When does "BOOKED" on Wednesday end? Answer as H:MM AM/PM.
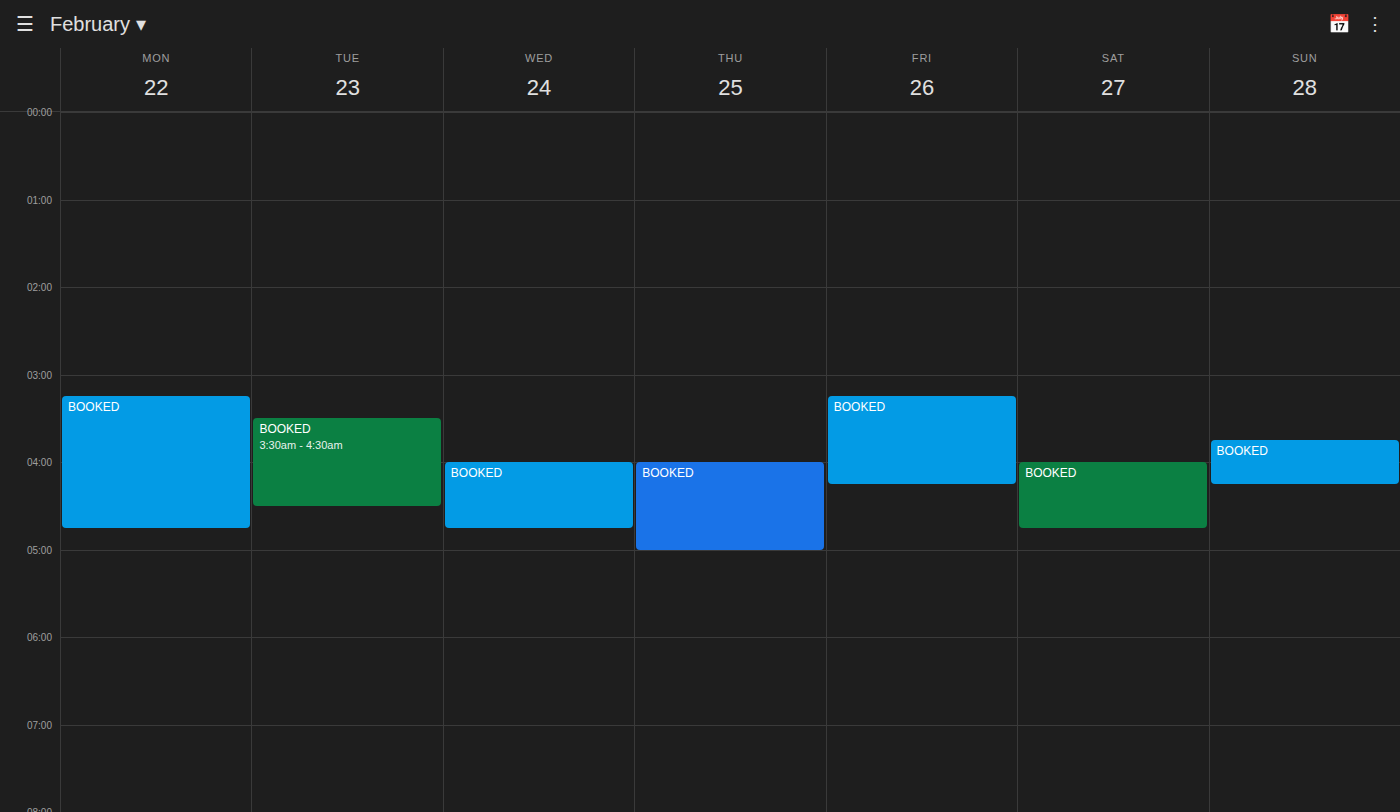
4:45 AM